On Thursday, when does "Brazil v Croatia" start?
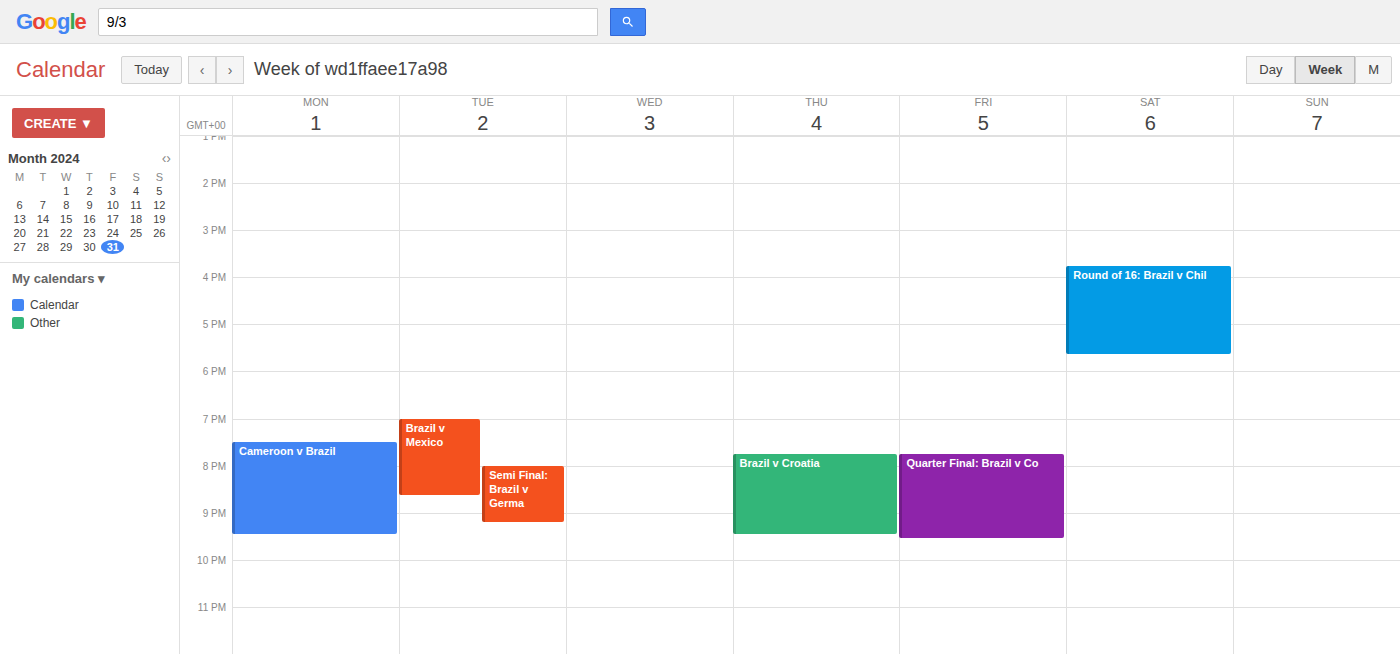
7:45 PM